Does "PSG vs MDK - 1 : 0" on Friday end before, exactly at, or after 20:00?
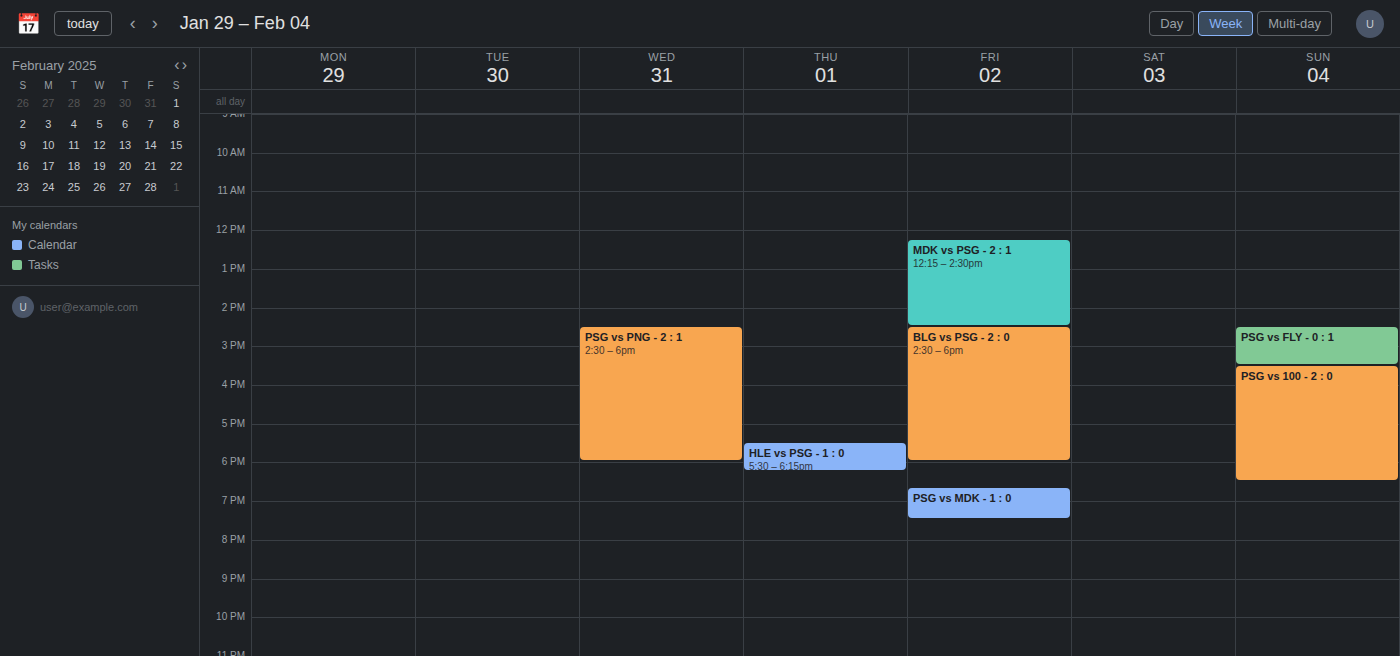
19:30 -- before 20:00, 30 minutes above the 20:00 line.